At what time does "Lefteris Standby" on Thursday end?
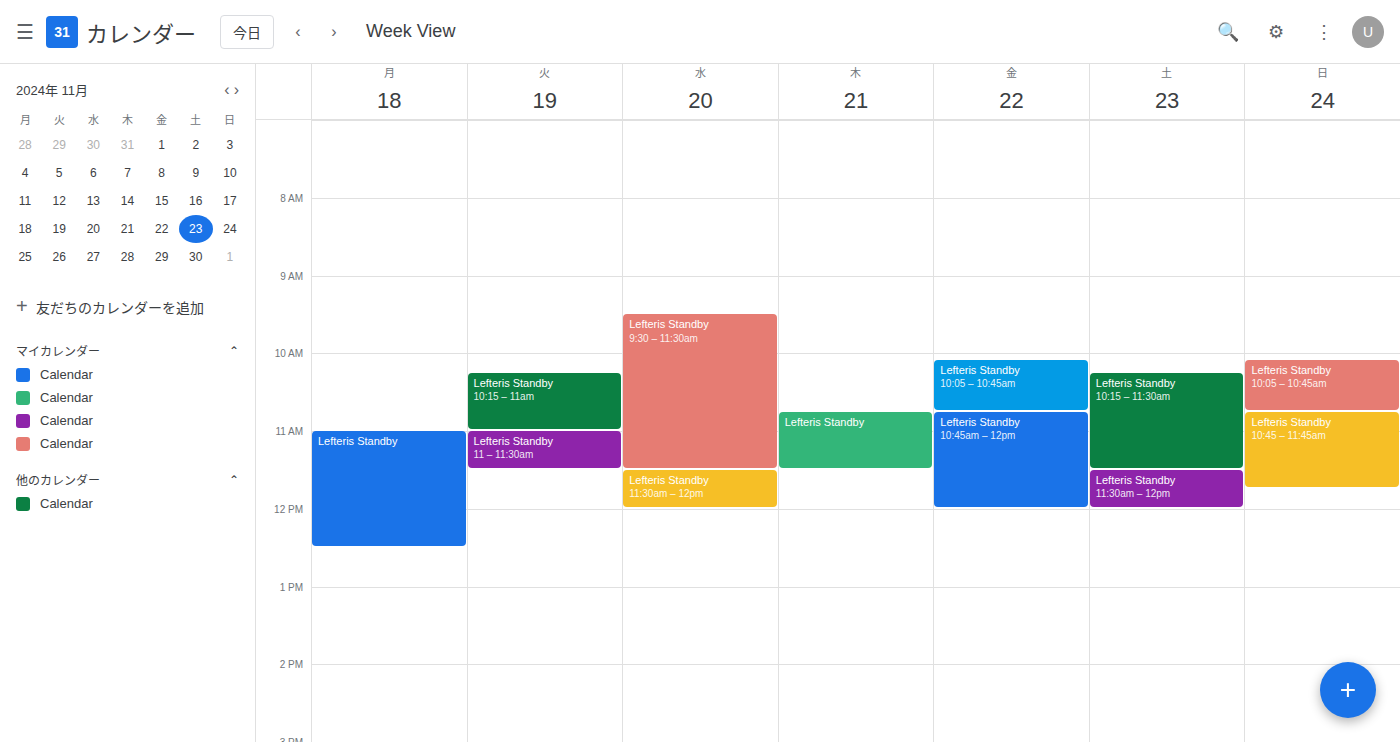
11:30 AM